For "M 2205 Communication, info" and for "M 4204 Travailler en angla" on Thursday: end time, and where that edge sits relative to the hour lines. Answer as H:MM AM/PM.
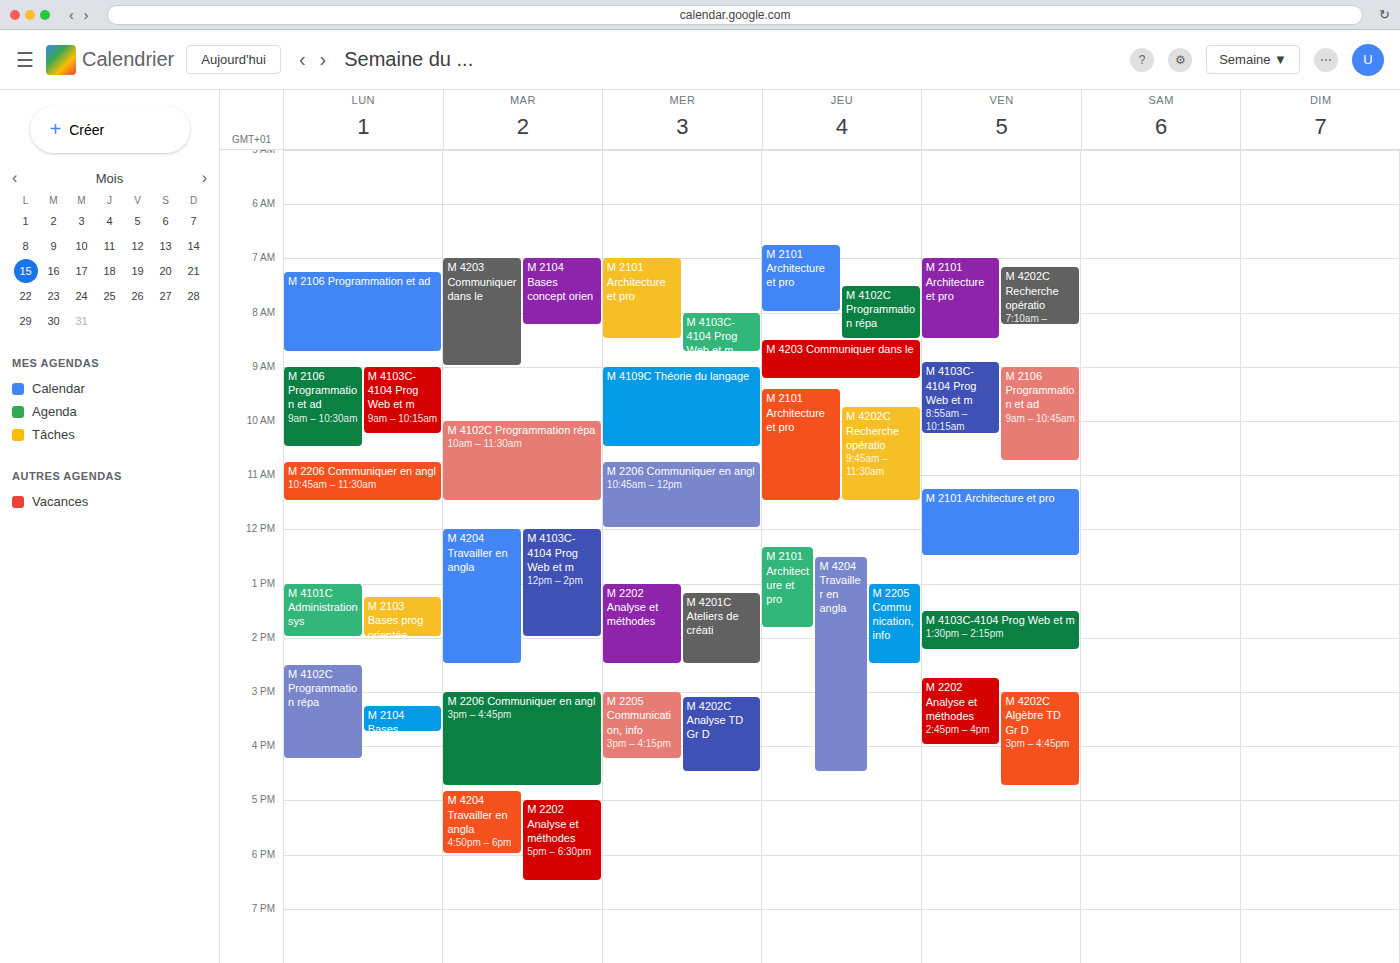
"M 2205 Communication, info": 2:30 PM, halfway between the 2 PM and 3 PM lines. "M 4204 Travailler en angla": 4:30 PM, halfway between the 4 PM and 5 PM lines.